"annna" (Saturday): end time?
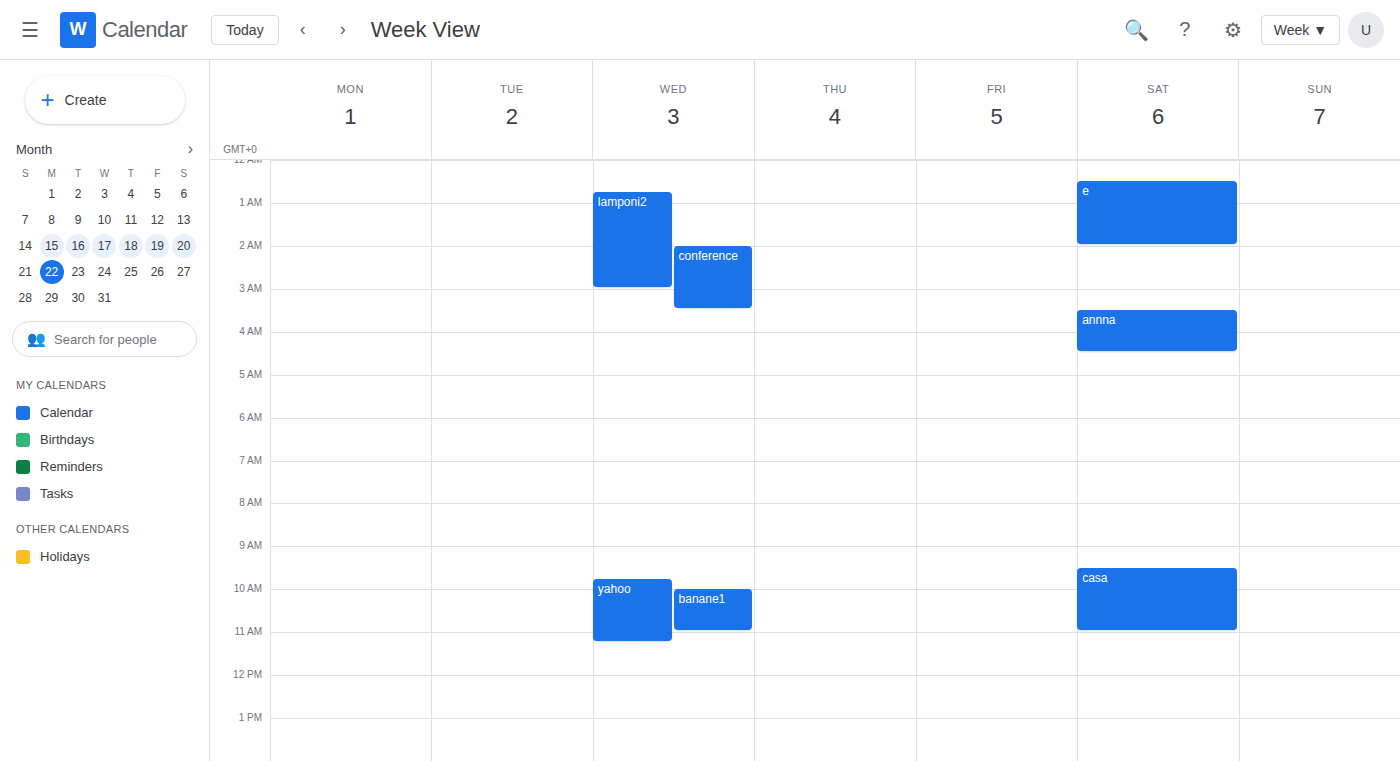
04:30